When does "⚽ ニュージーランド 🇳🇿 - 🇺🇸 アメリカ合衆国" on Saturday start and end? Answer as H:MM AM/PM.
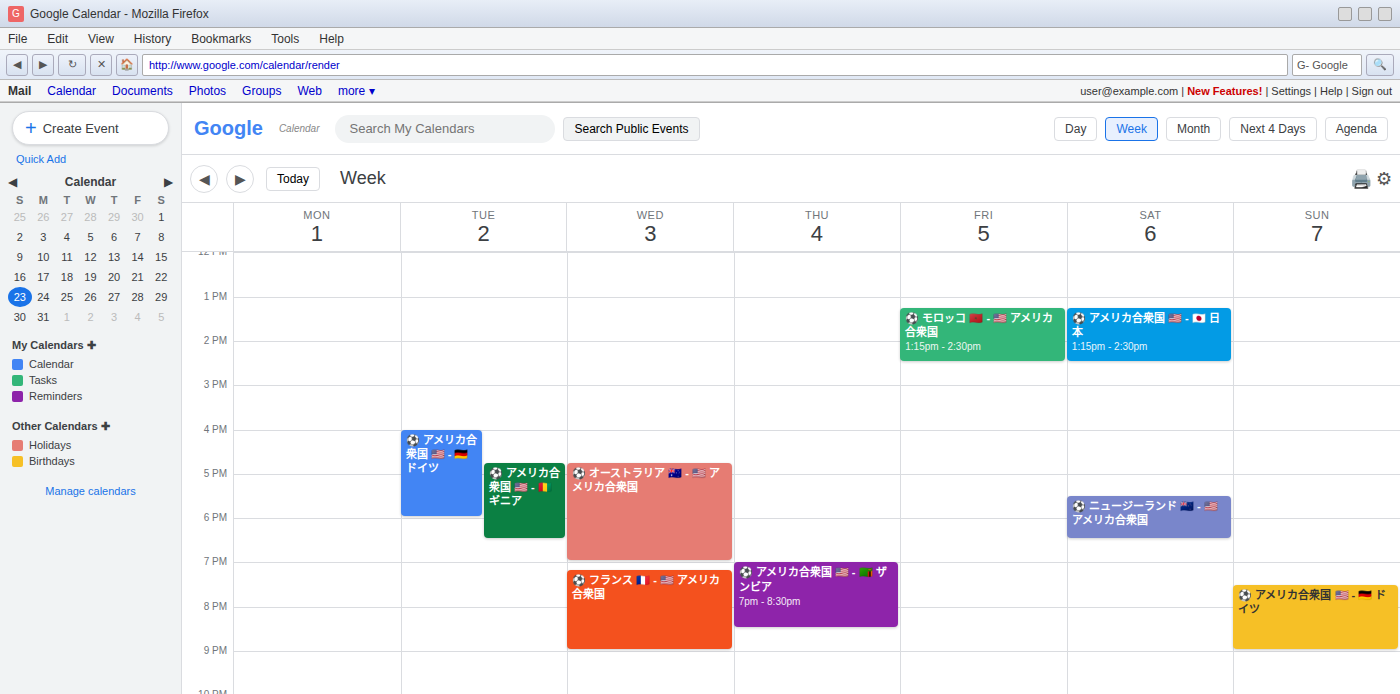
5:30 PM to 6:30 PM